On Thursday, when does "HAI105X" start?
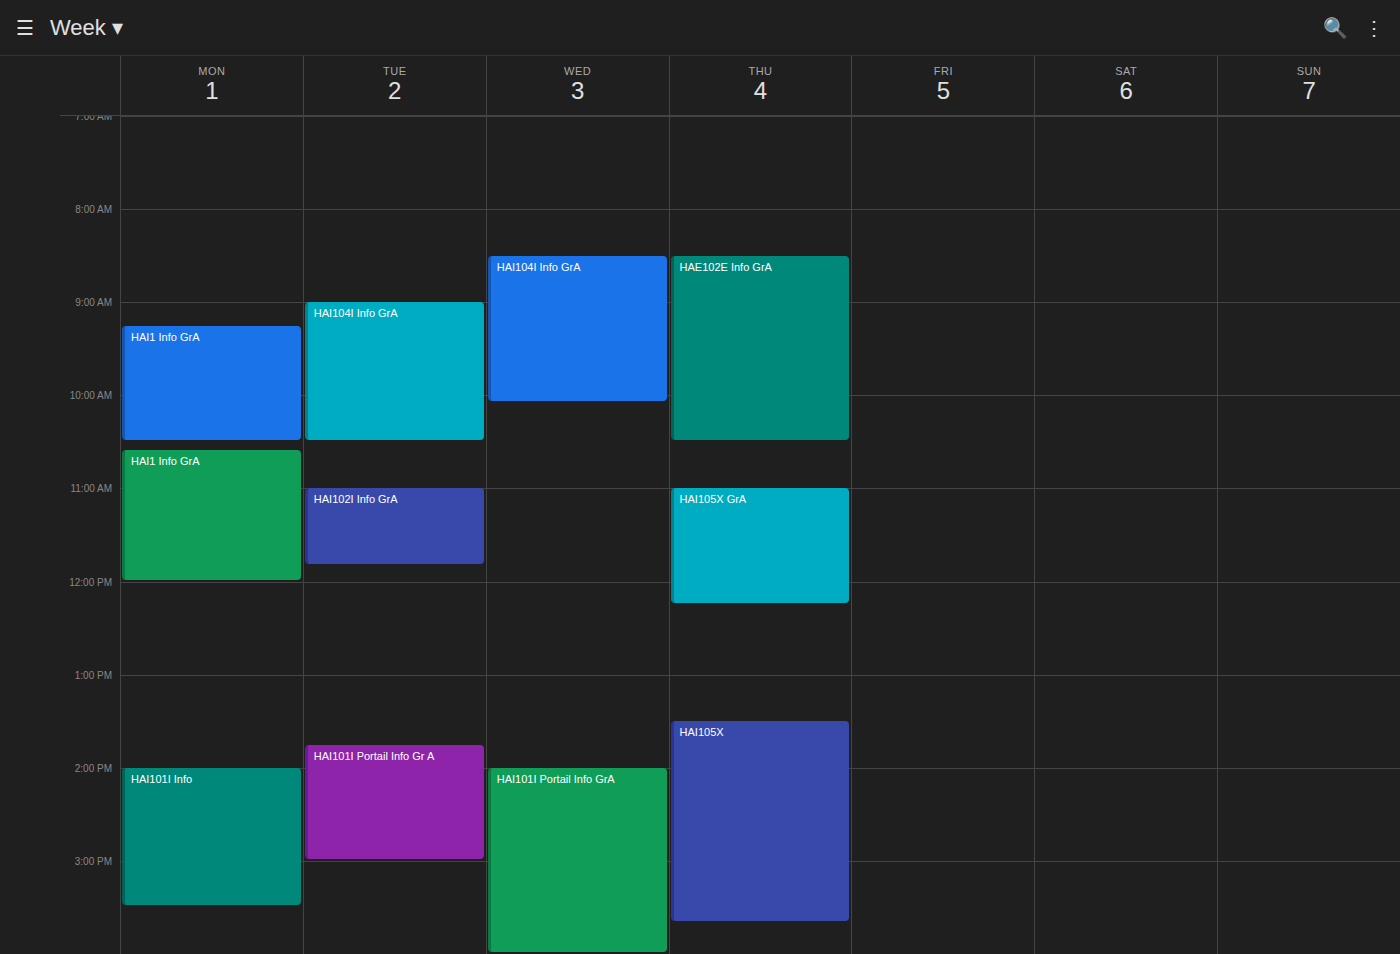
1:30 PM